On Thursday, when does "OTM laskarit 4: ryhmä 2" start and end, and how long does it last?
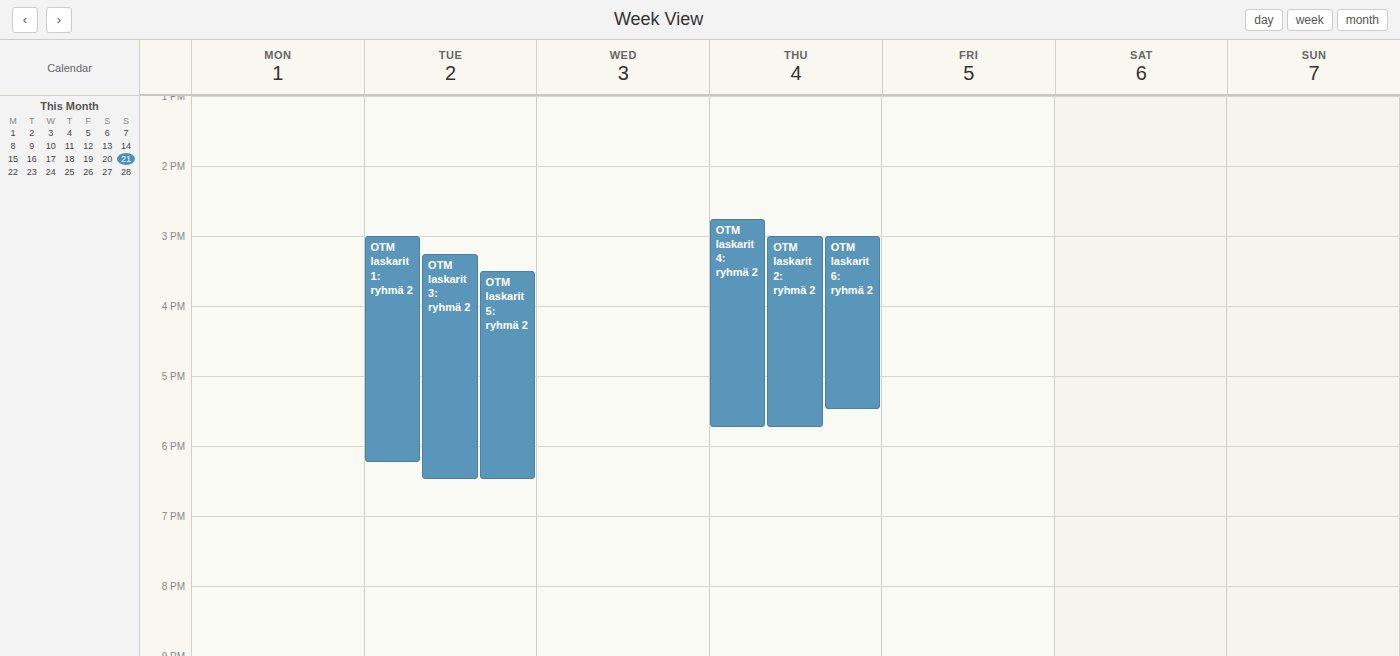
14:45 to 17:45, 3 hours